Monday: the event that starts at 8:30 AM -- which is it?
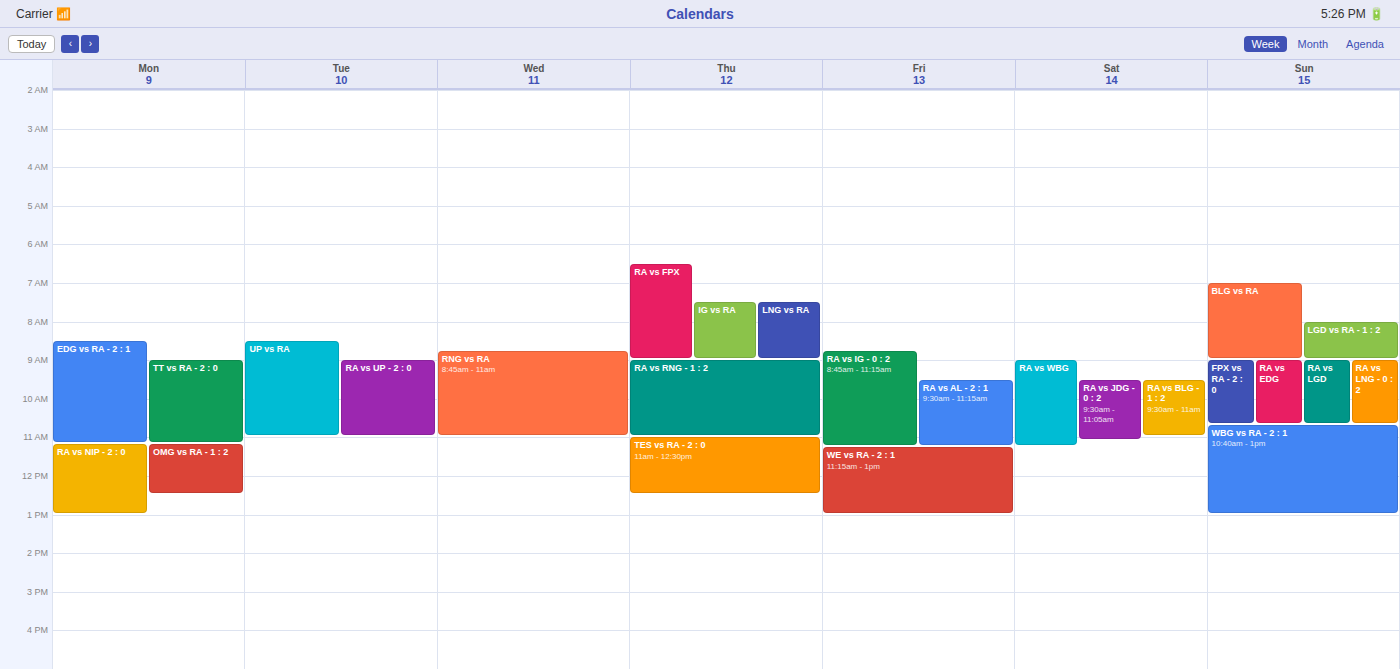
"EDG vs RA - 2 : 1"